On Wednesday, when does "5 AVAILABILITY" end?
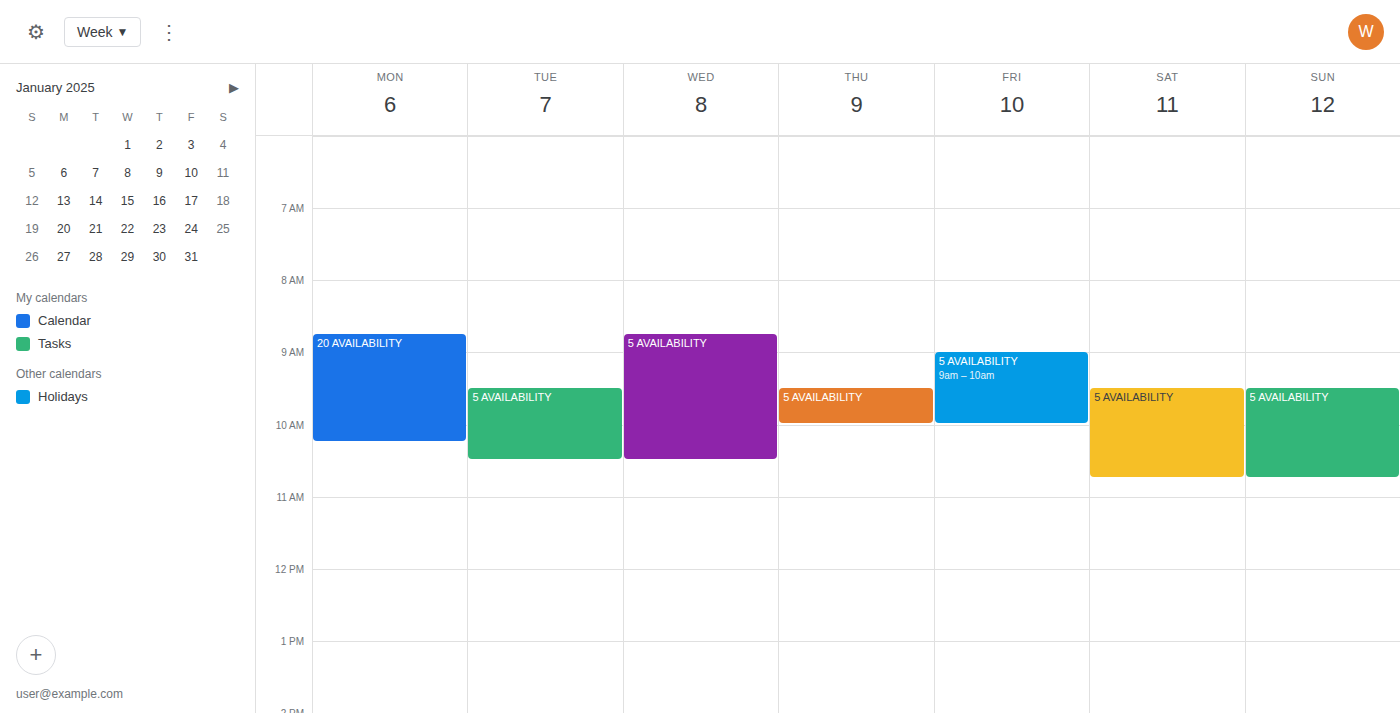
10:30